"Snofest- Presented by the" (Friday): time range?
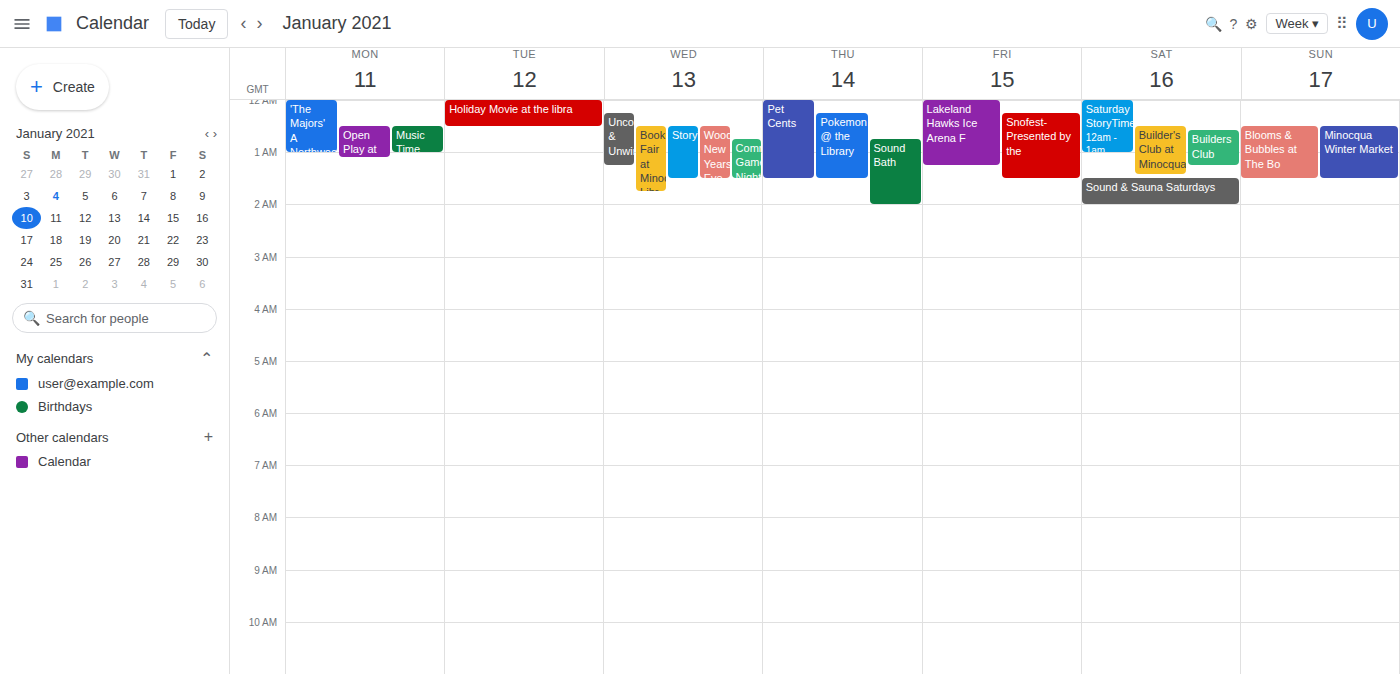
12:15 AM to 1:30 AM